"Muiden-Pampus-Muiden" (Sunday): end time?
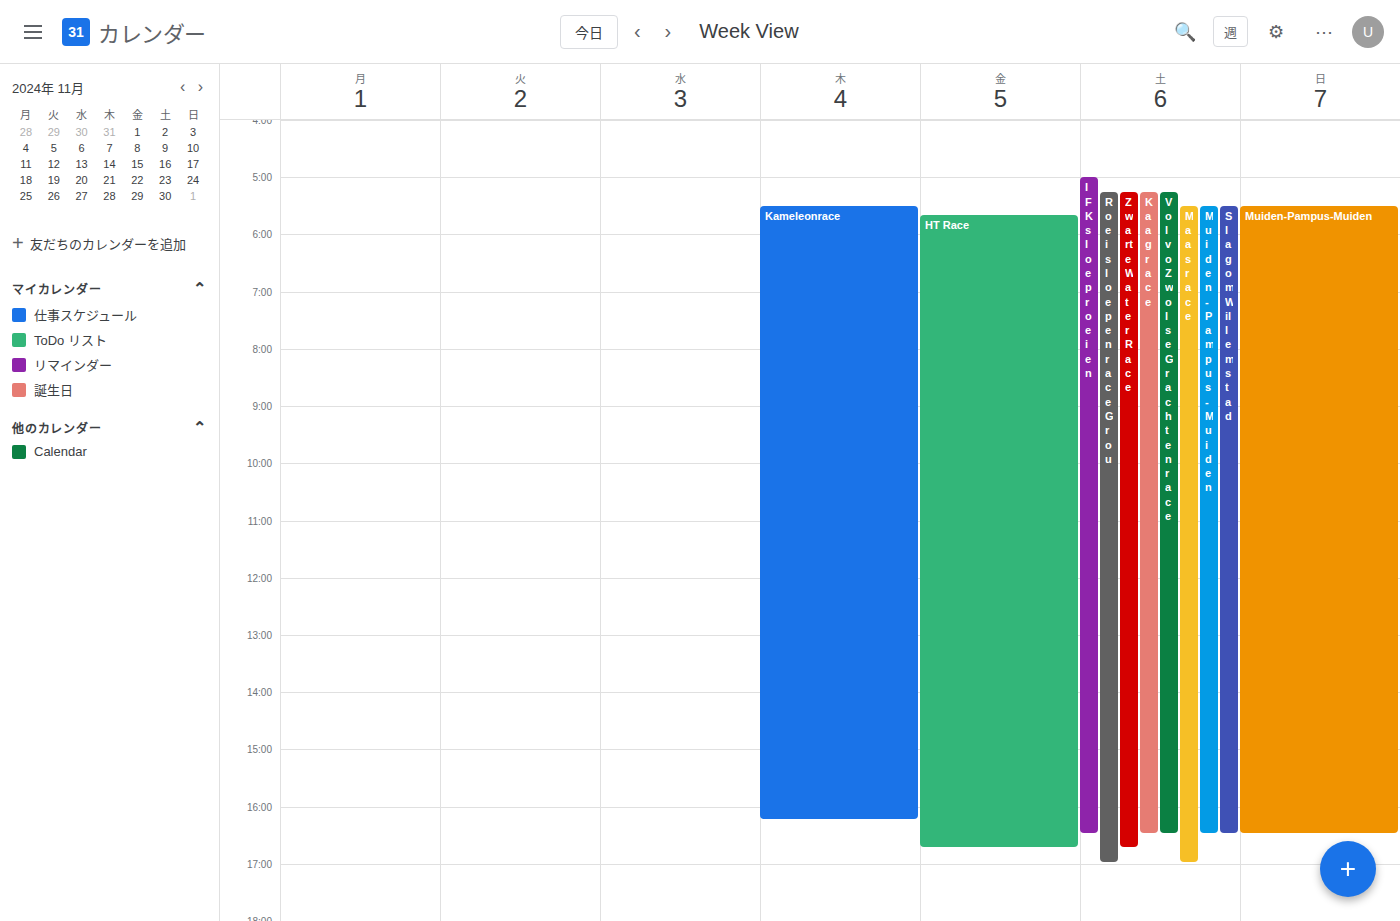
16:30